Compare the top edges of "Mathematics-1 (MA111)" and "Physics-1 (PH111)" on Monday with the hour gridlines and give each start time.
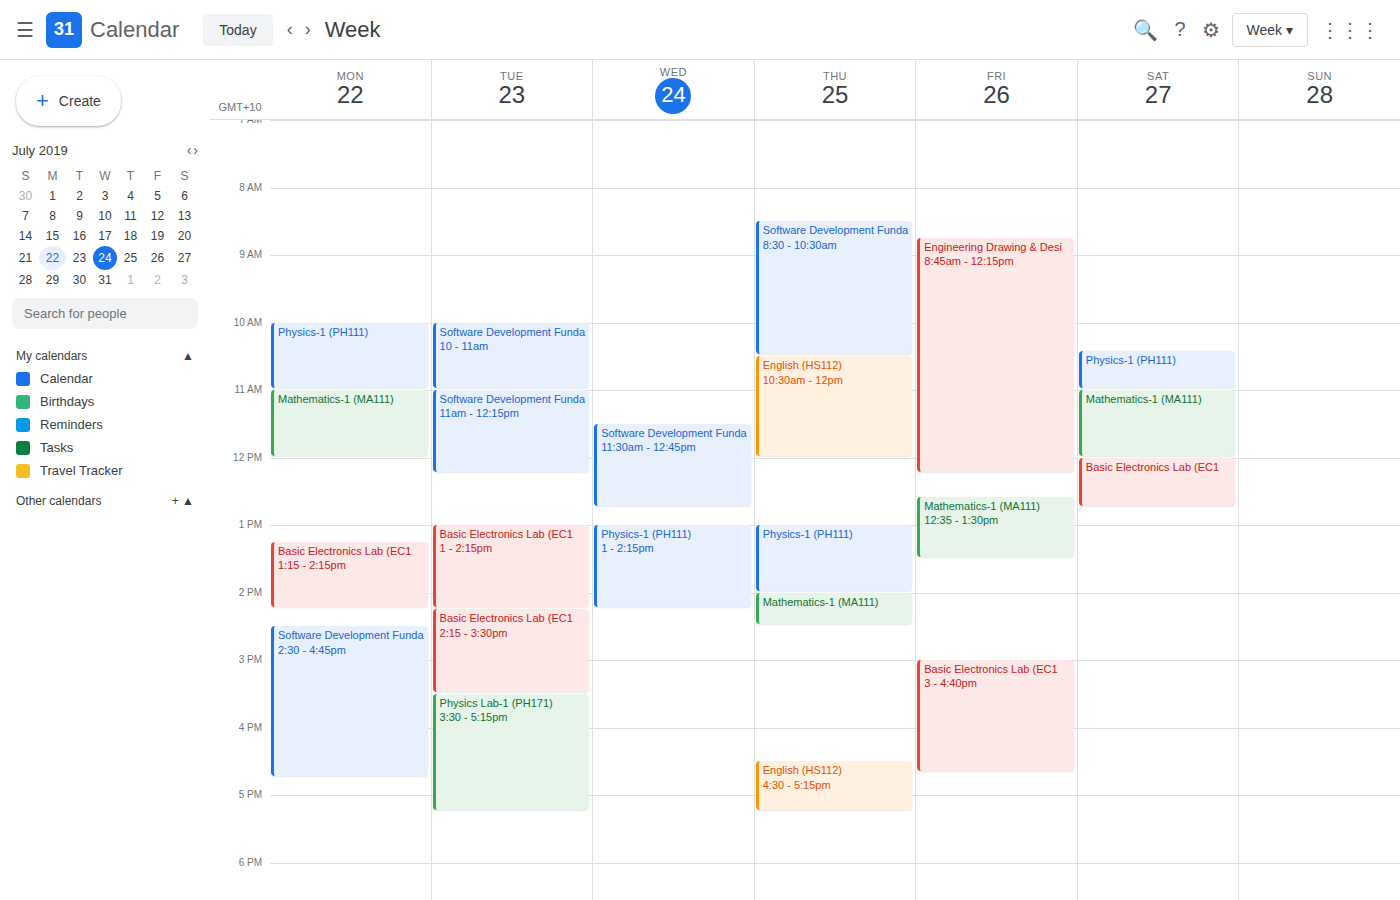
"Mathematics-1 (MA111)": 11:00 AM, exactly on the 11 AM line. "Physics-1 (PH111)": 10:00 AM, exactly on the 10 AM line.